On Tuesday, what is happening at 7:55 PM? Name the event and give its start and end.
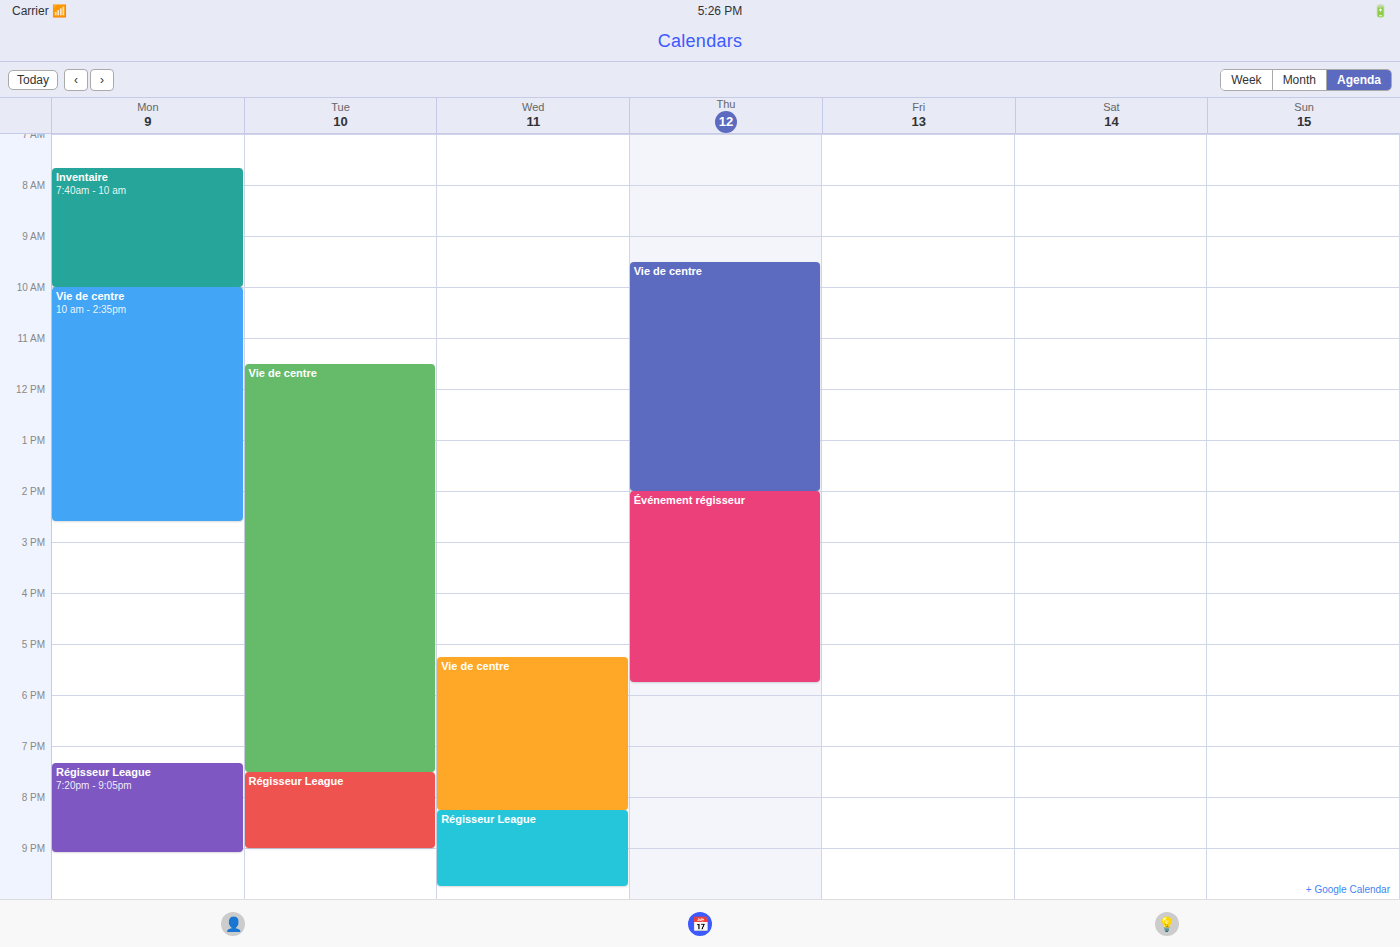
"Régisseur League", 7:30 PM to 9:00 PM